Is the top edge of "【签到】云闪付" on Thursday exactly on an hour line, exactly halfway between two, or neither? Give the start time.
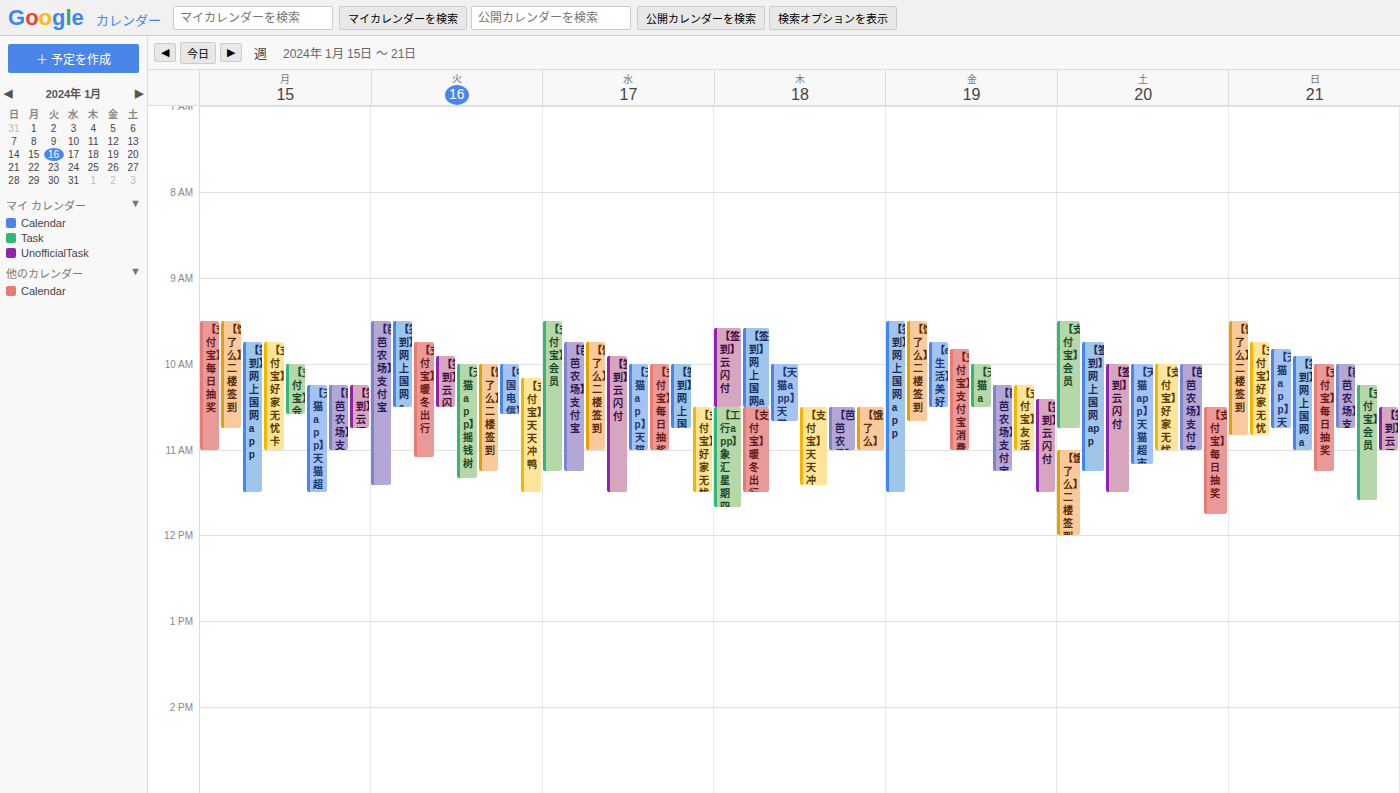
9:35 AM -- neither: 35 minutes below the 9 AM line and 25 minutes above the 10 AM line.